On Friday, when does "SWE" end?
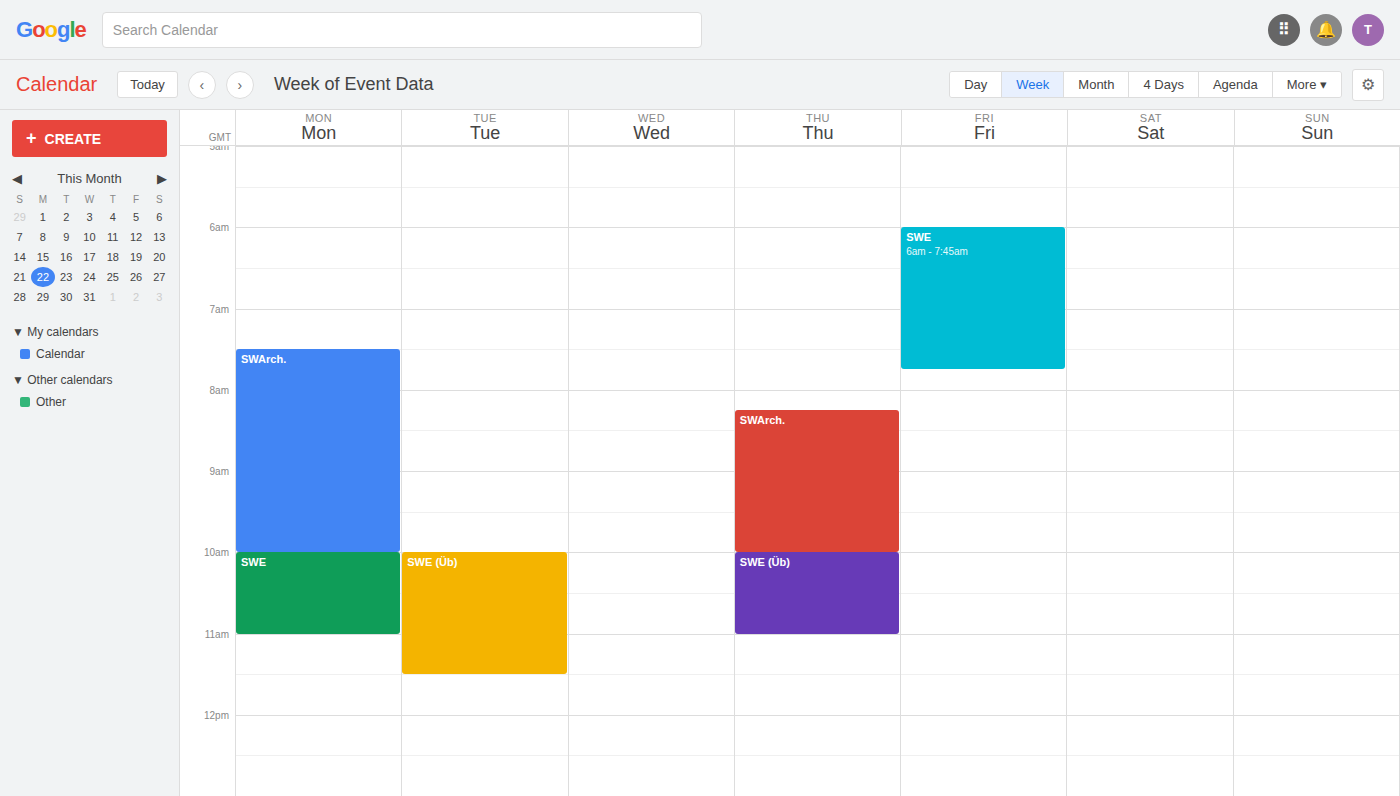
07:45